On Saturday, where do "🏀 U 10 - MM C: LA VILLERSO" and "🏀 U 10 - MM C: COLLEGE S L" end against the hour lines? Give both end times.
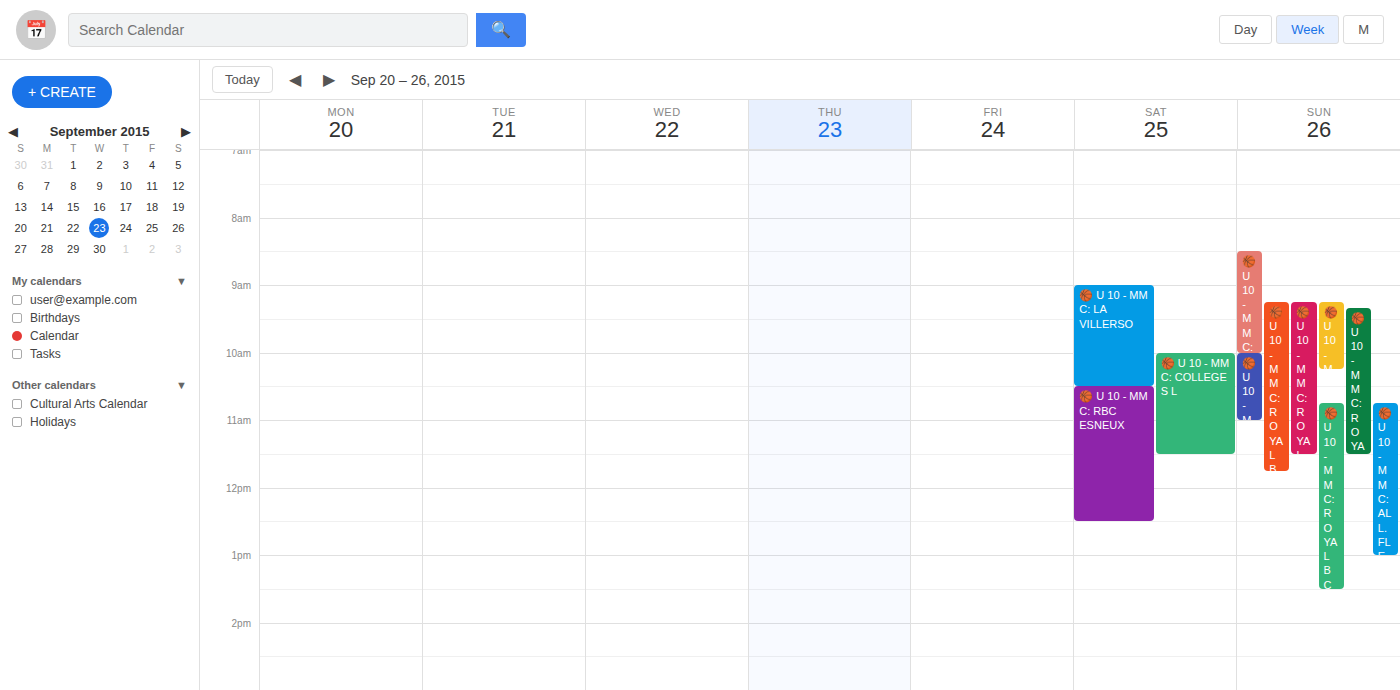
"🏀 U 10 - MM C: LA VILLERSO": 10:30 AM, halfway between the 10 AM and 11 AM lines. "🏀 U 10 - MM C: COLLEGE S L": 11:30 AM, halfway between the 11 AM and 12 PM lines.